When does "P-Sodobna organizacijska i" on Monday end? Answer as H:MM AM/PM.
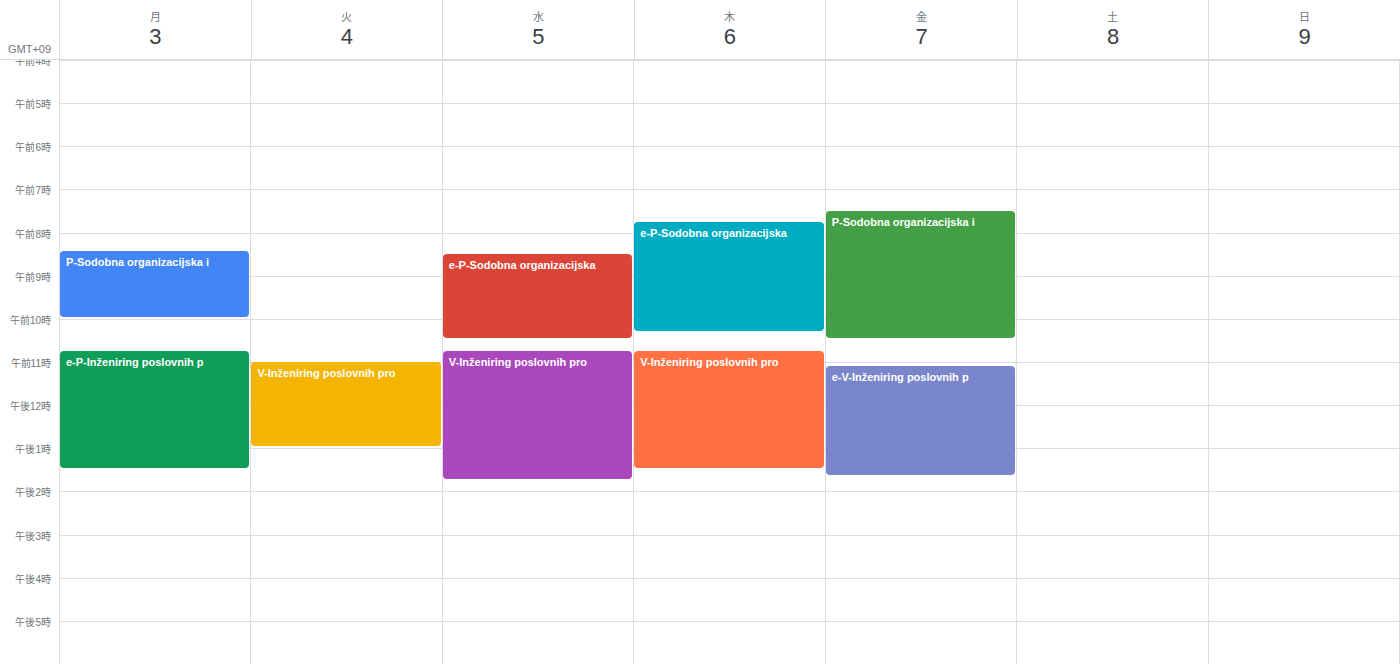
10:00 AM